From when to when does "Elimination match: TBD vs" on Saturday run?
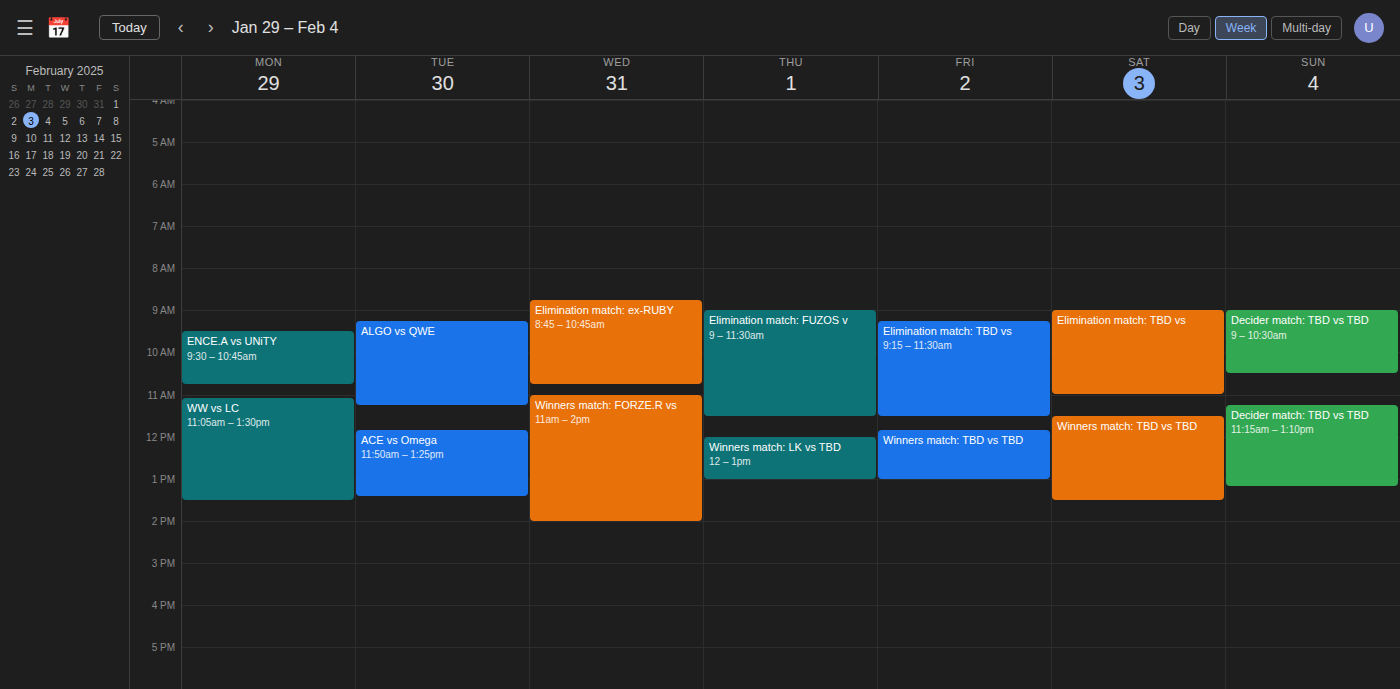
9:00 AM to 11:00 AM